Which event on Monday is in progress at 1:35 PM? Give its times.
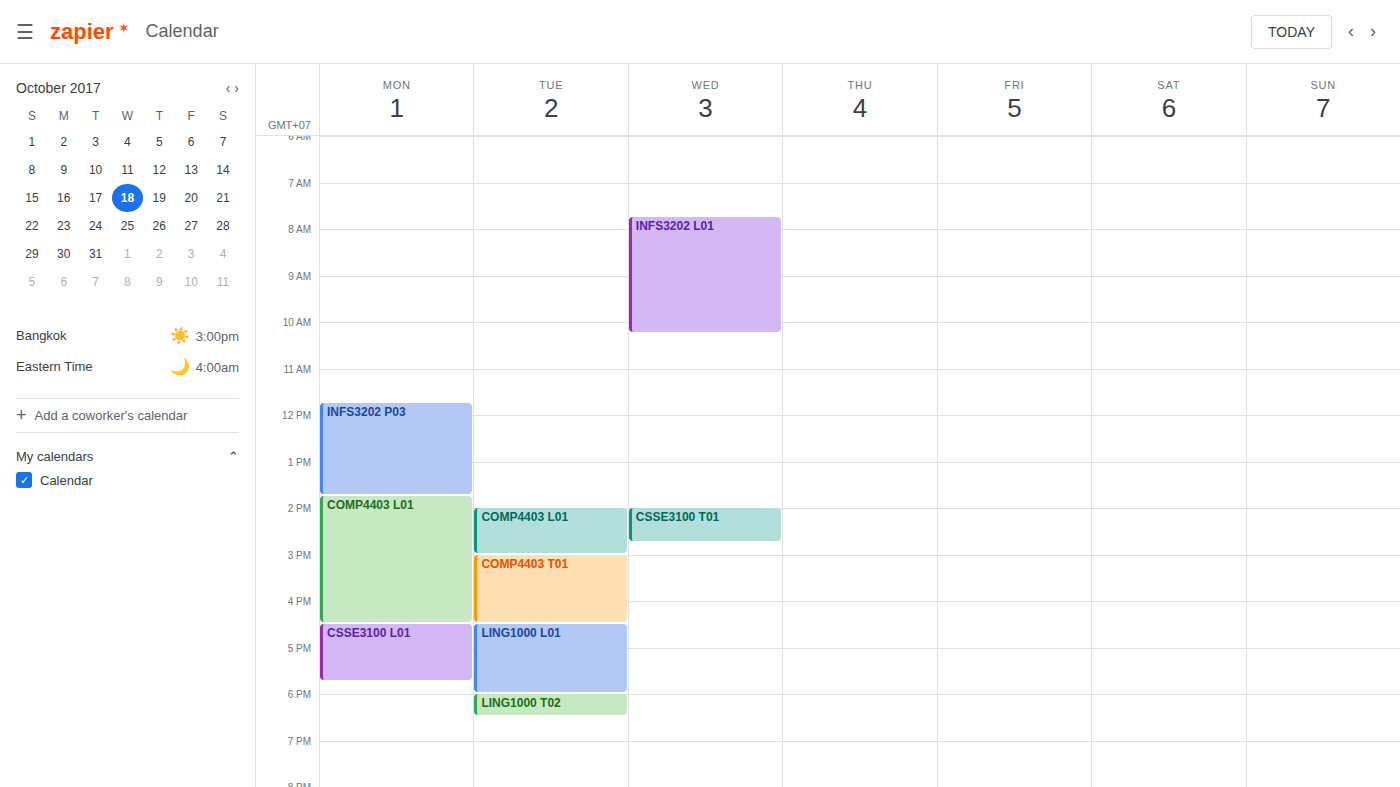
"INFS3202 P03", 11:45 AM to 1:45 PM